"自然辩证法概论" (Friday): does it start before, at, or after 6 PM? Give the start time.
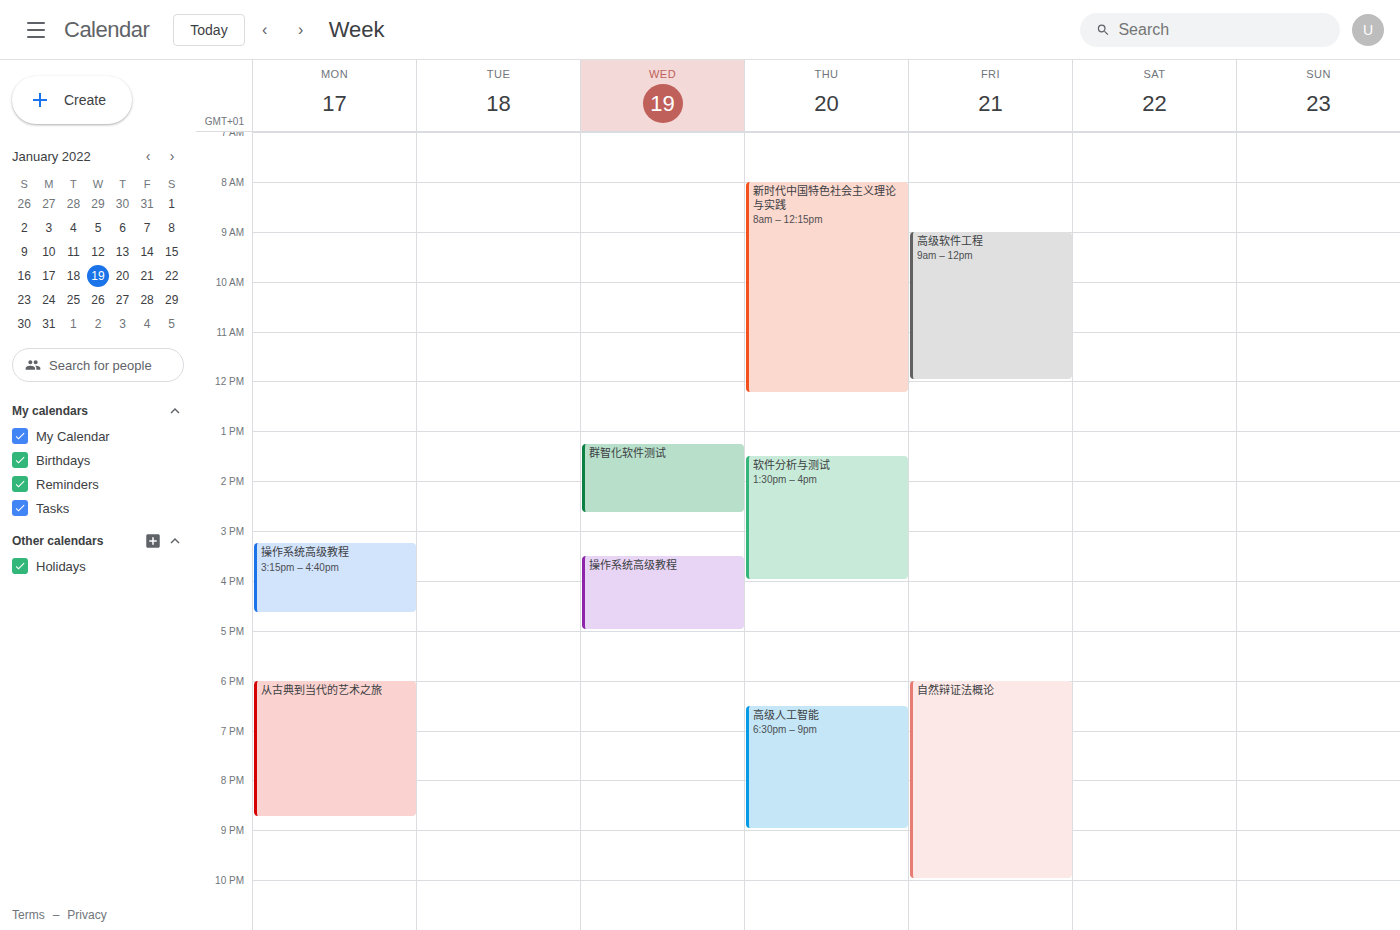
6:00 PM -- exactly at 6 PM, on the 6 PM line.